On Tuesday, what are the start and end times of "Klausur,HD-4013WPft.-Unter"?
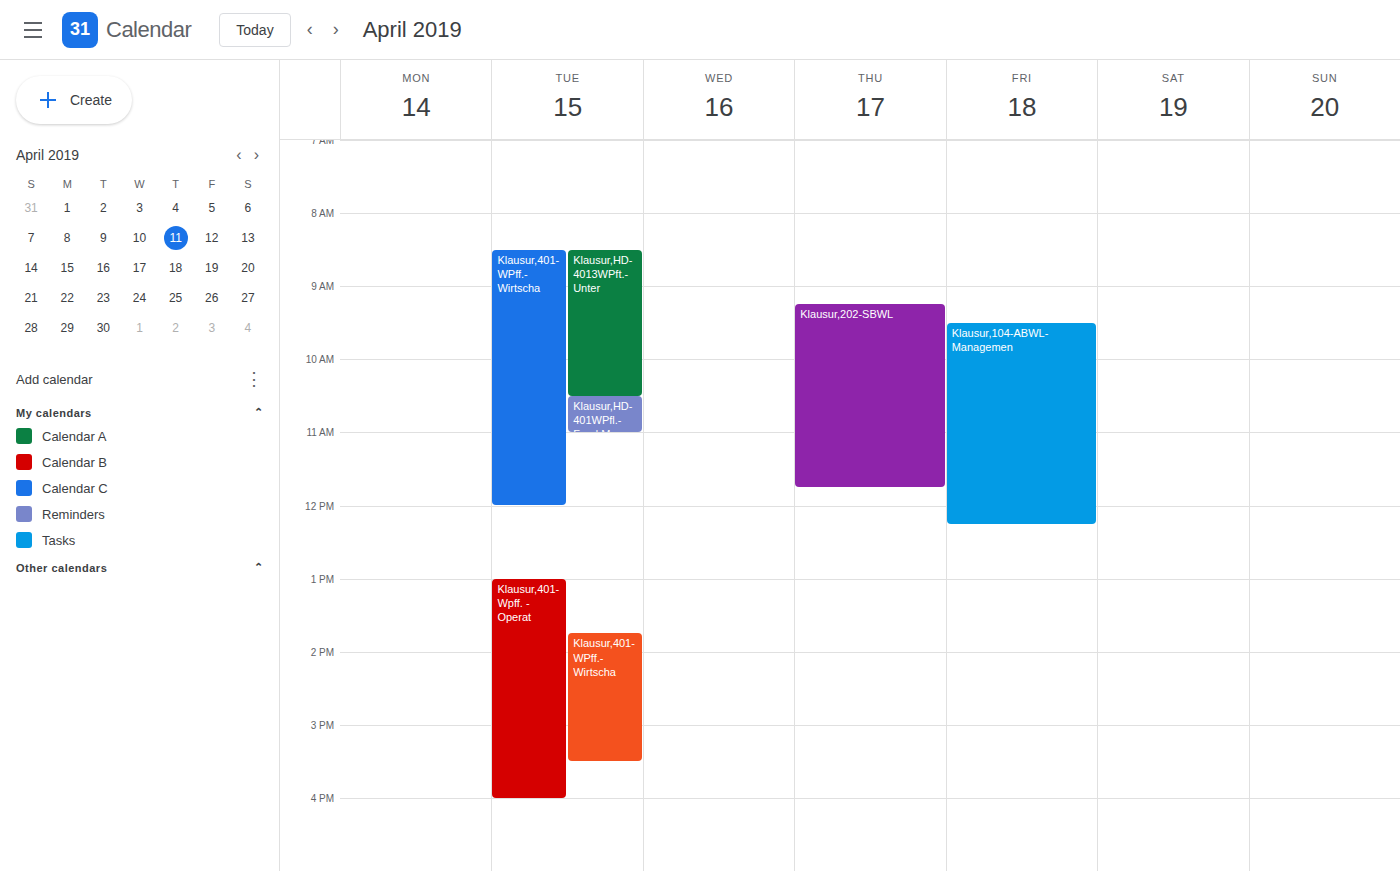
8:30 AM to 10:30 AM